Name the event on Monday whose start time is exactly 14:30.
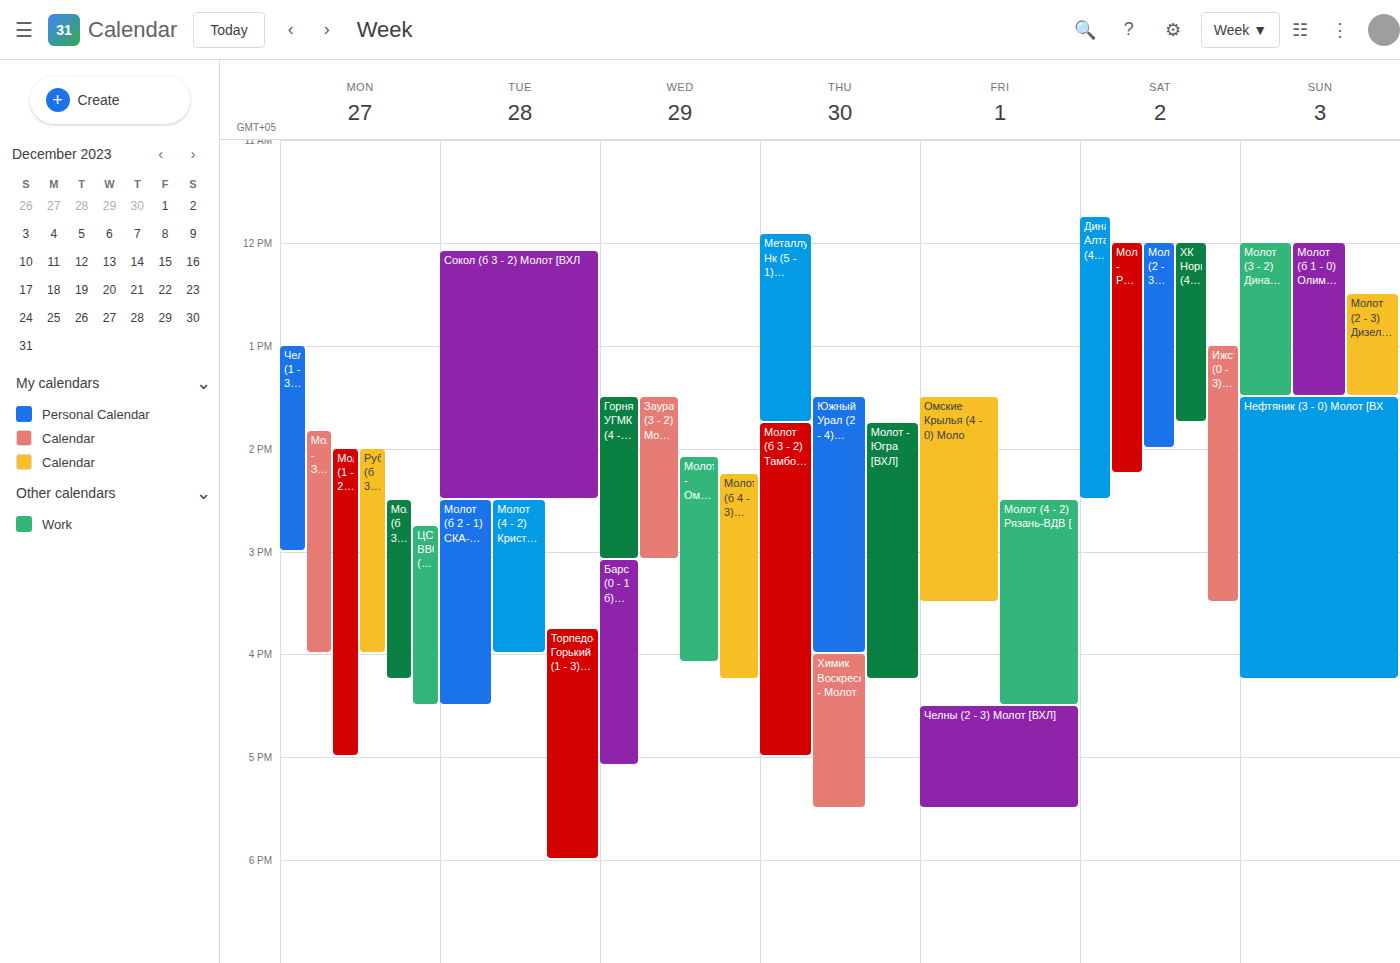
"Молот (б 3 - 2) Буран [ВХЛ"